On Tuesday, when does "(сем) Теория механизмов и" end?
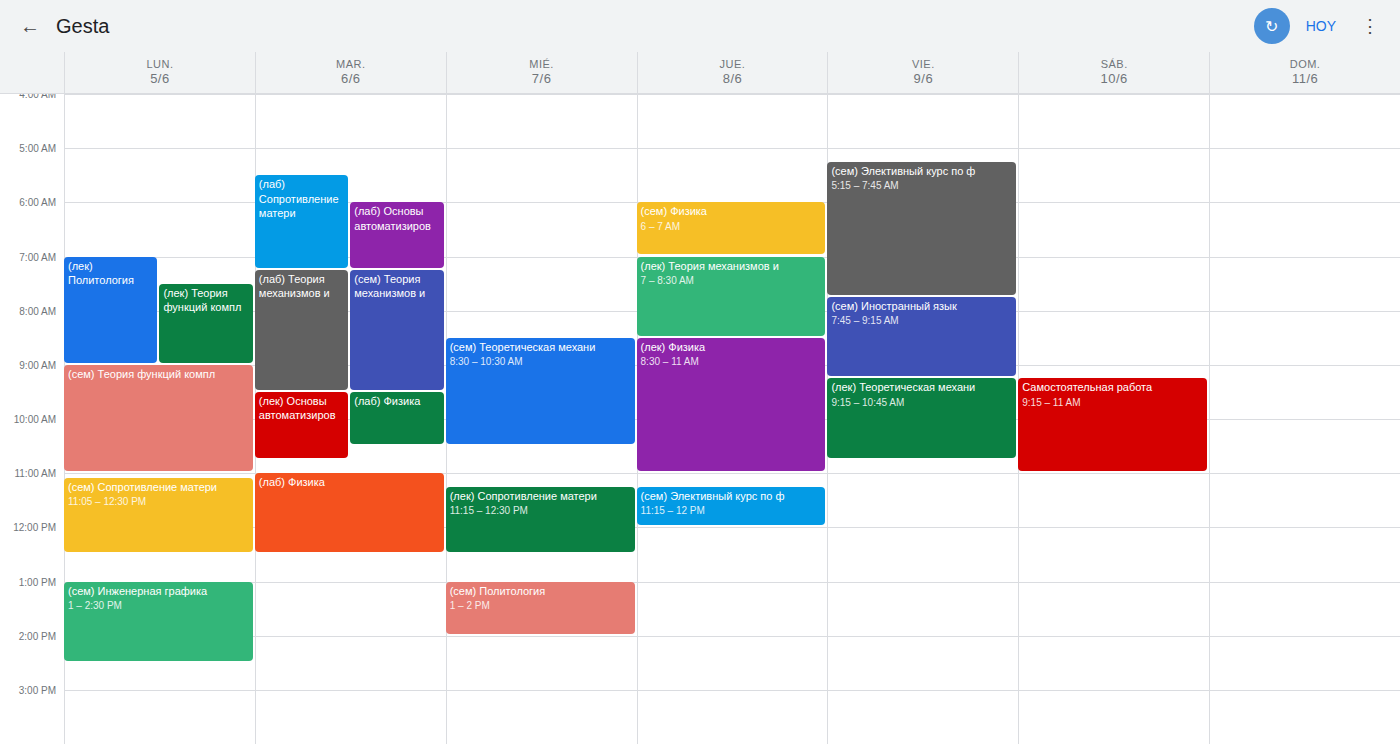
09:30